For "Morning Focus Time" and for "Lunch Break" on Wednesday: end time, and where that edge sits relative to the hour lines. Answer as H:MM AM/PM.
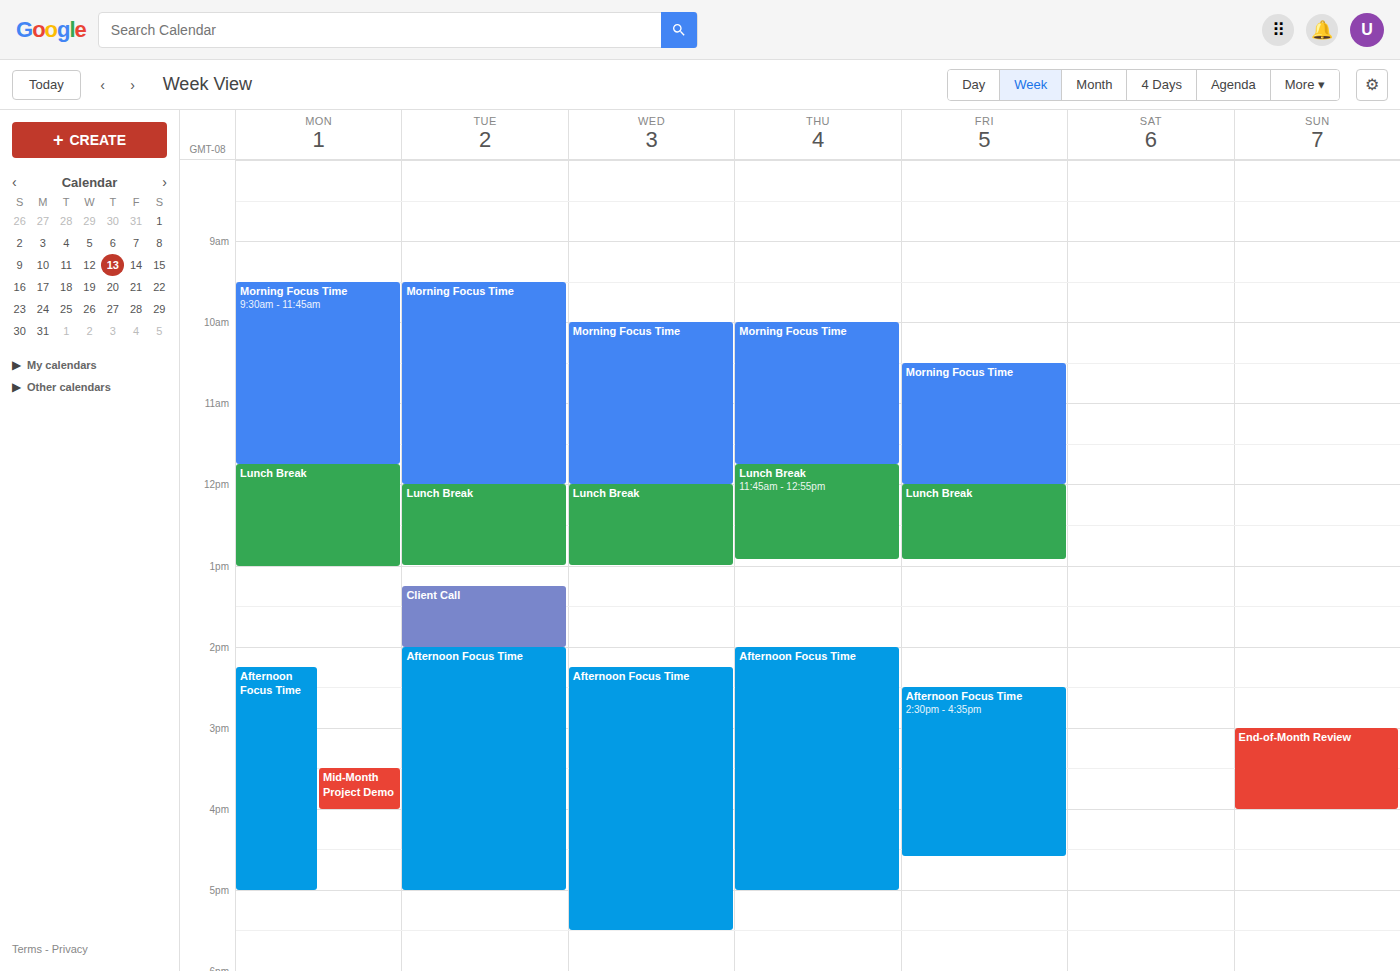
"Morning Focus Time": 12:00 PM, exactly on the 12 PM line. "Lunch Break": 1:00 PM, exactly on the 1 PM line.